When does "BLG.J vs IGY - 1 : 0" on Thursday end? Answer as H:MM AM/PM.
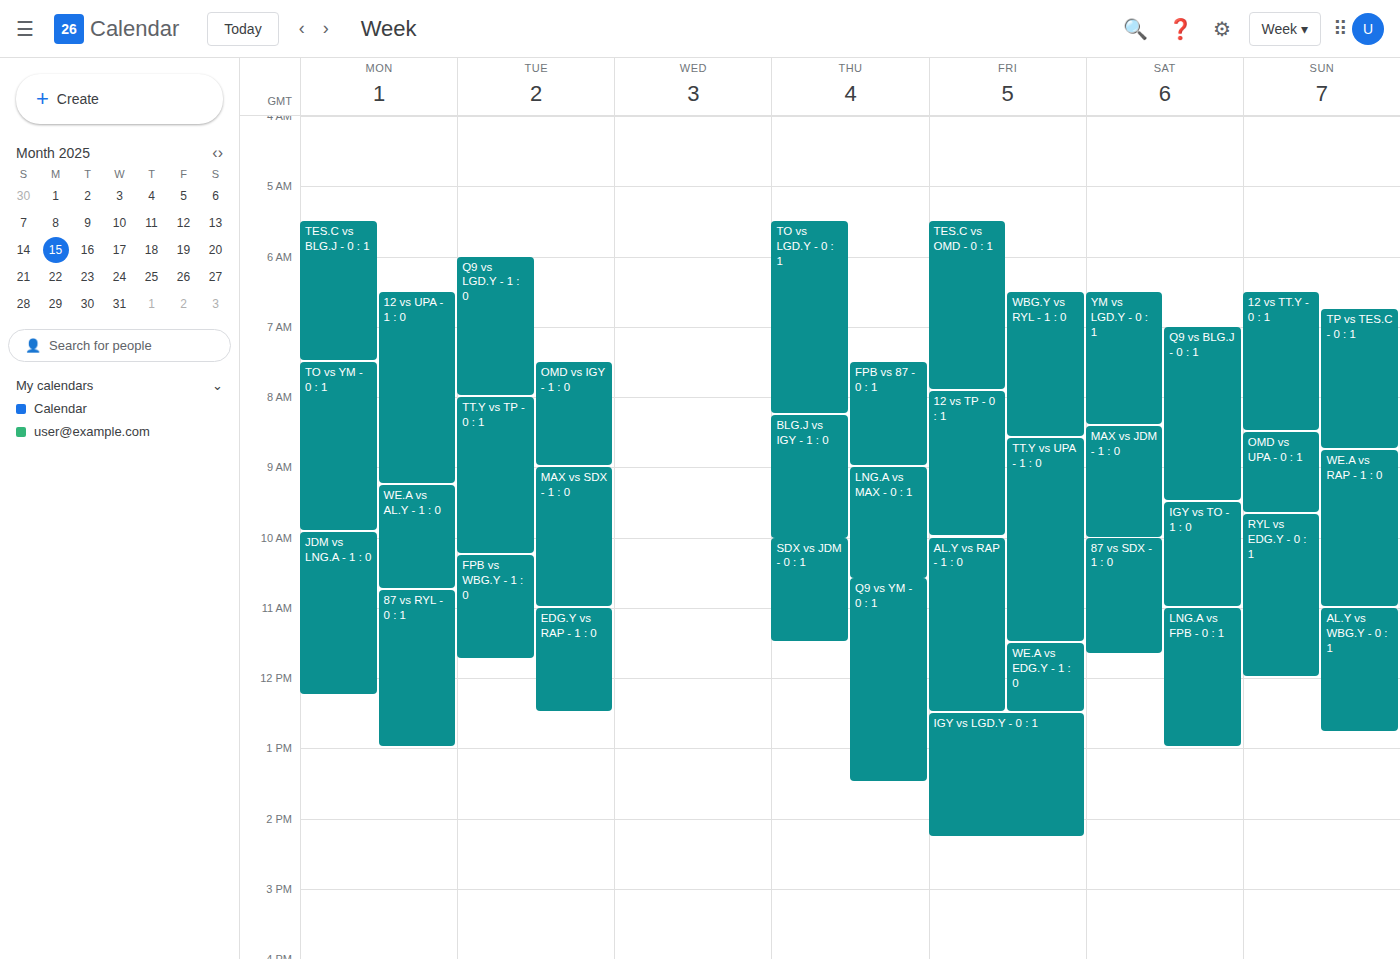
10:00 AM